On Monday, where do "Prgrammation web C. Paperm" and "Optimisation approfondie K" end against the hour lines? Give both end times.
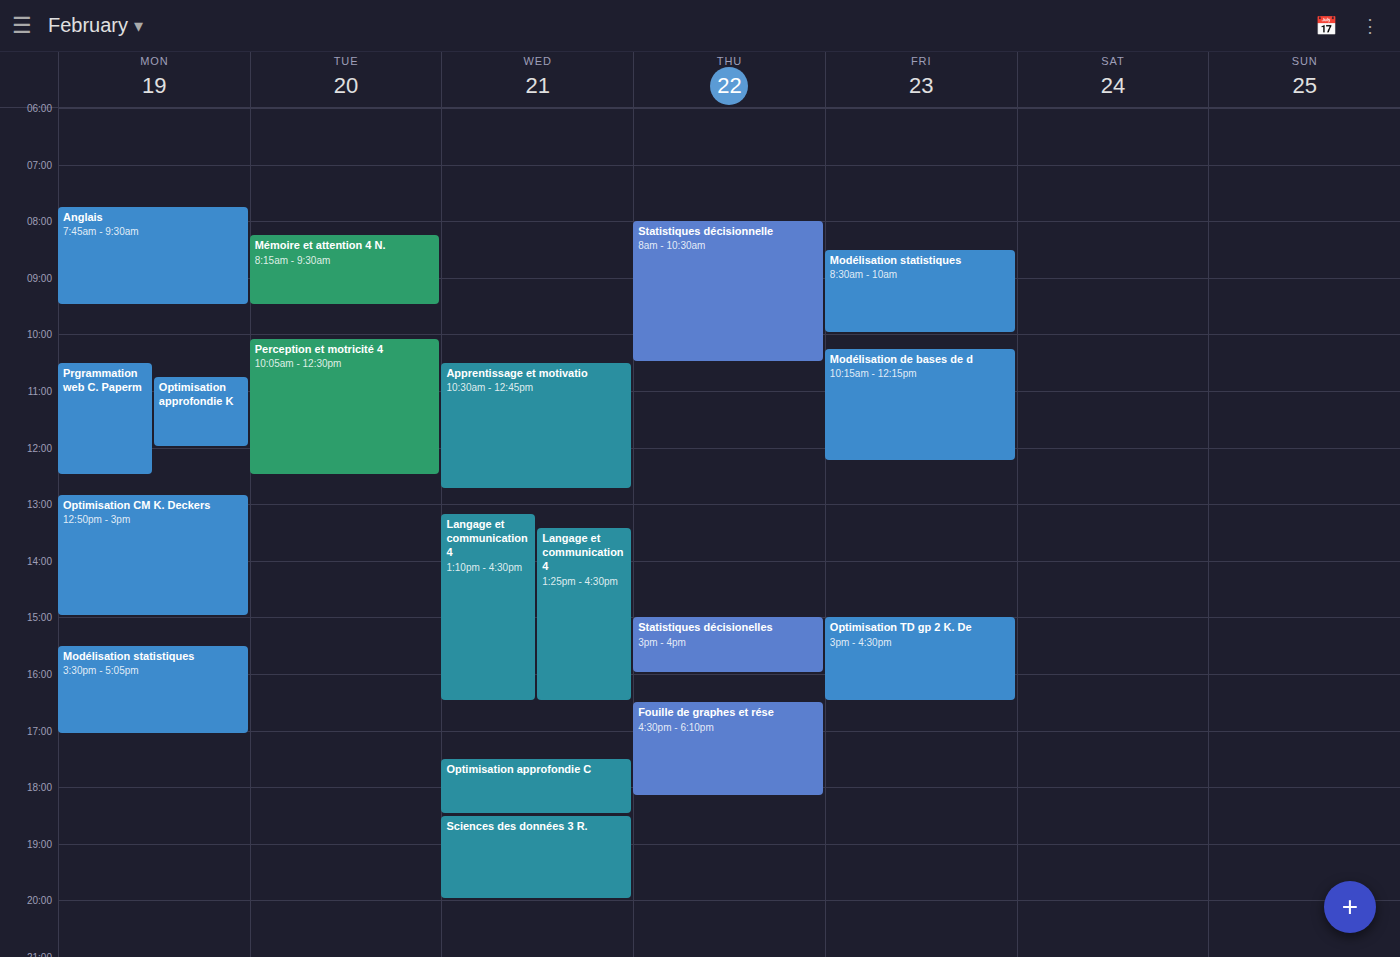
"Prgrammation web C. Paperm": 12:30 PM, halfway between the 12 PM and 1 PM lines. "Optimisation approfondie K": 12:00 PM, exactly on the 12 PM line.